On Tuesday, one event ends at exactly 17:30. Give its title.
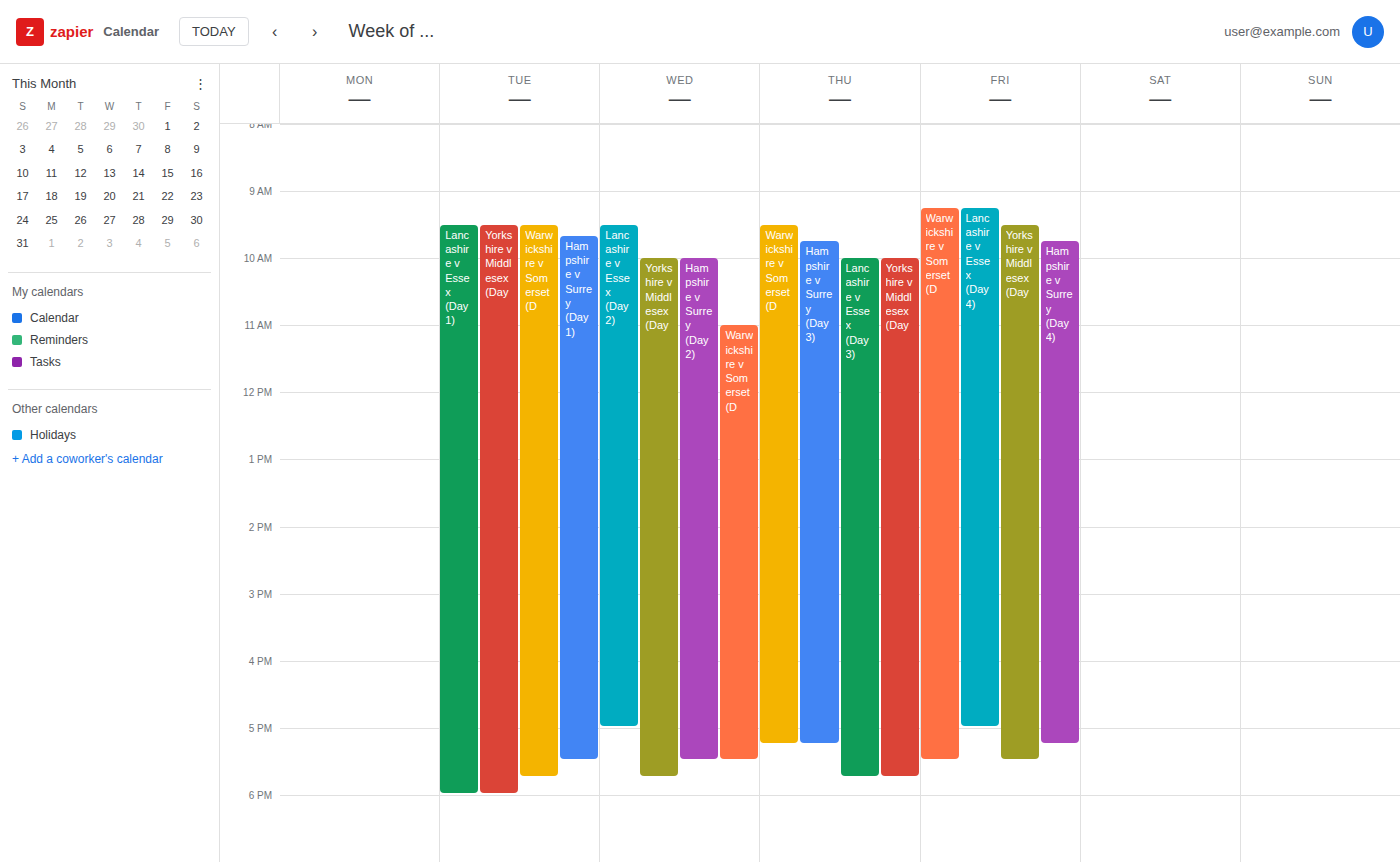
"Hampshire v Surrey (Day 1)"